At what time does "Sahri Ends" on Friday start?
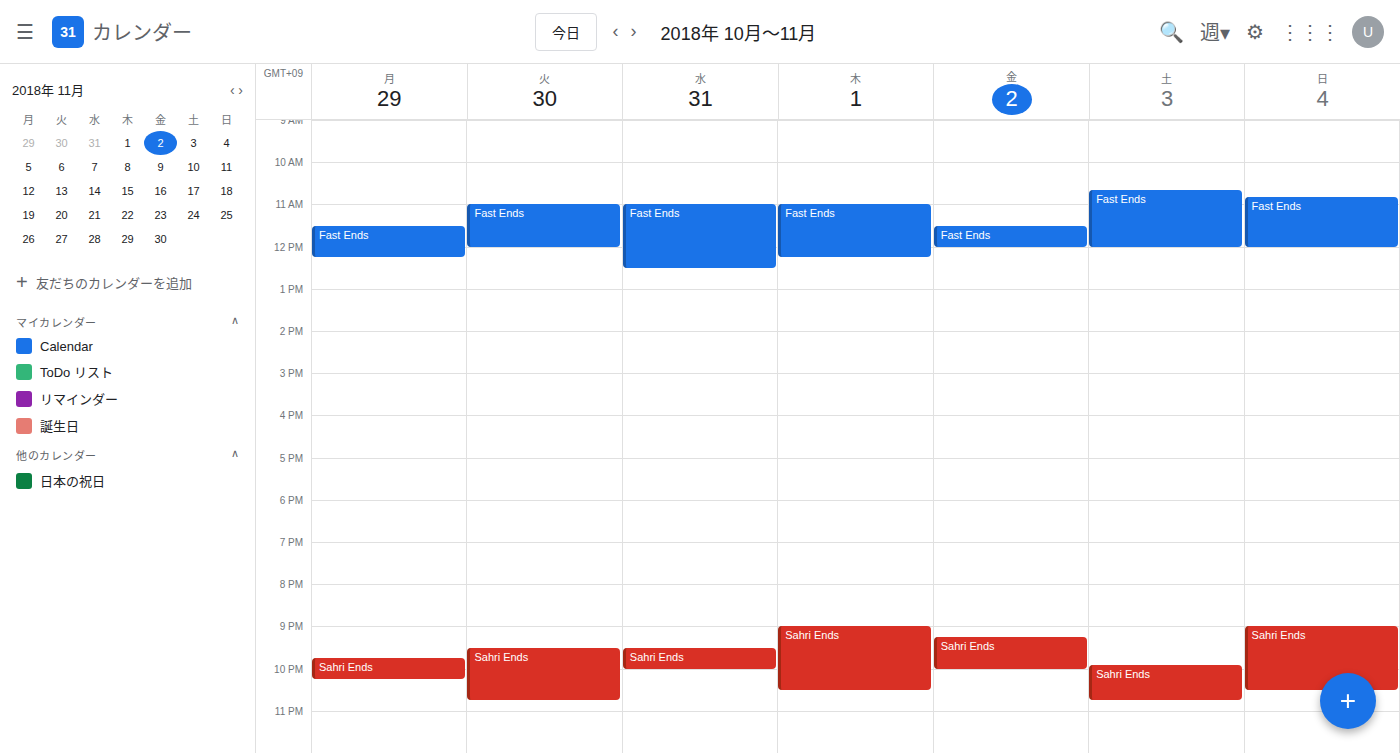
9:15 PM